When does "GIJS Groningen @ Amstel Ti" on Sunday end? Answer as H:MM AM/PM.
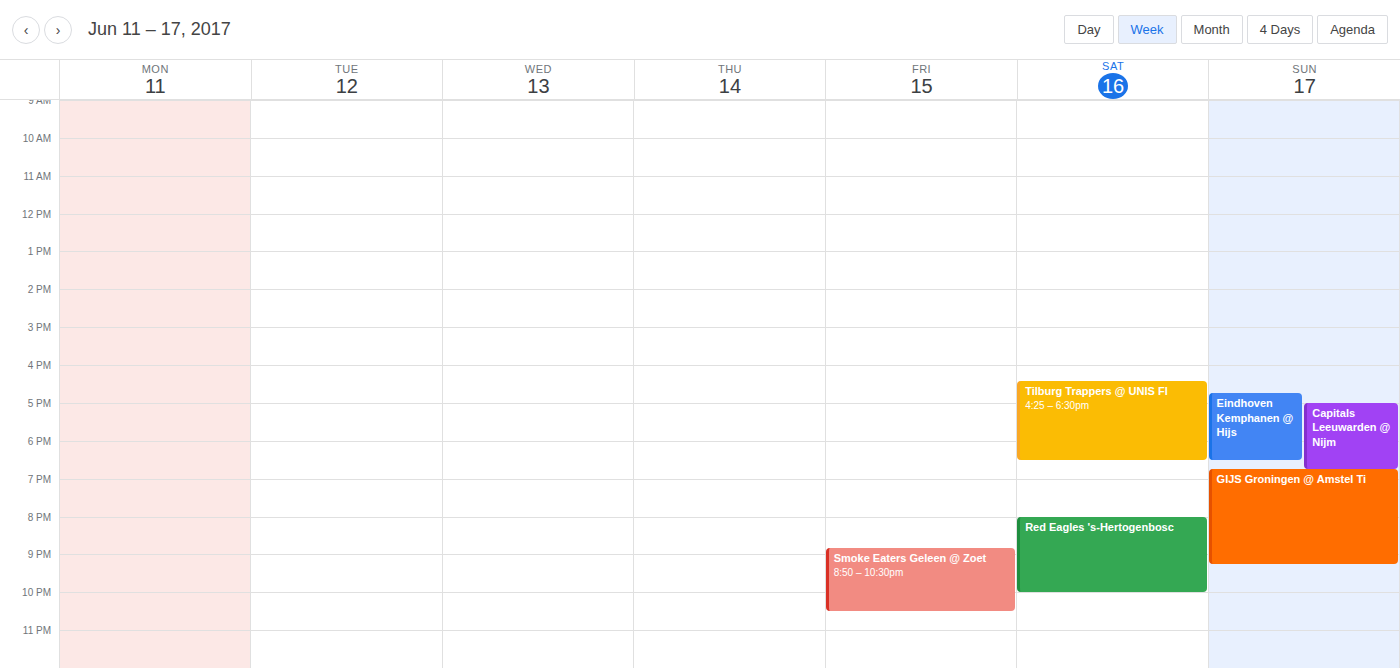
9:15 PM